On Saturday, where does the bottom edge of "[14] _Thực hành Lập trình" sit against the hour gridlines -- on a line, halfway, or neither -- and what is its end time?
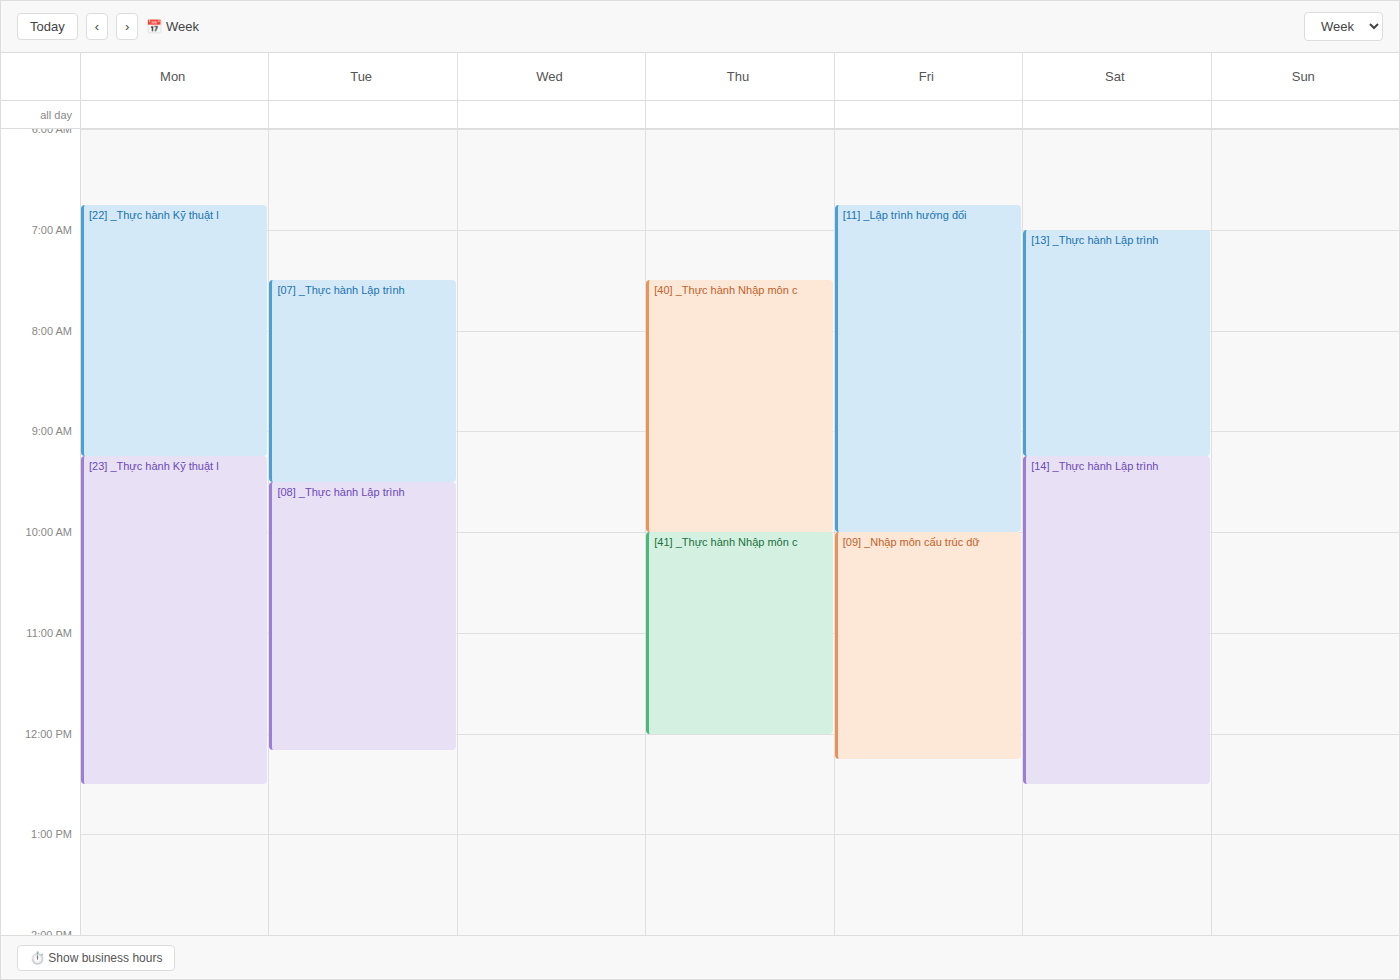
12:30 PM -- halfway between the 12 PM and 1 PM lines.